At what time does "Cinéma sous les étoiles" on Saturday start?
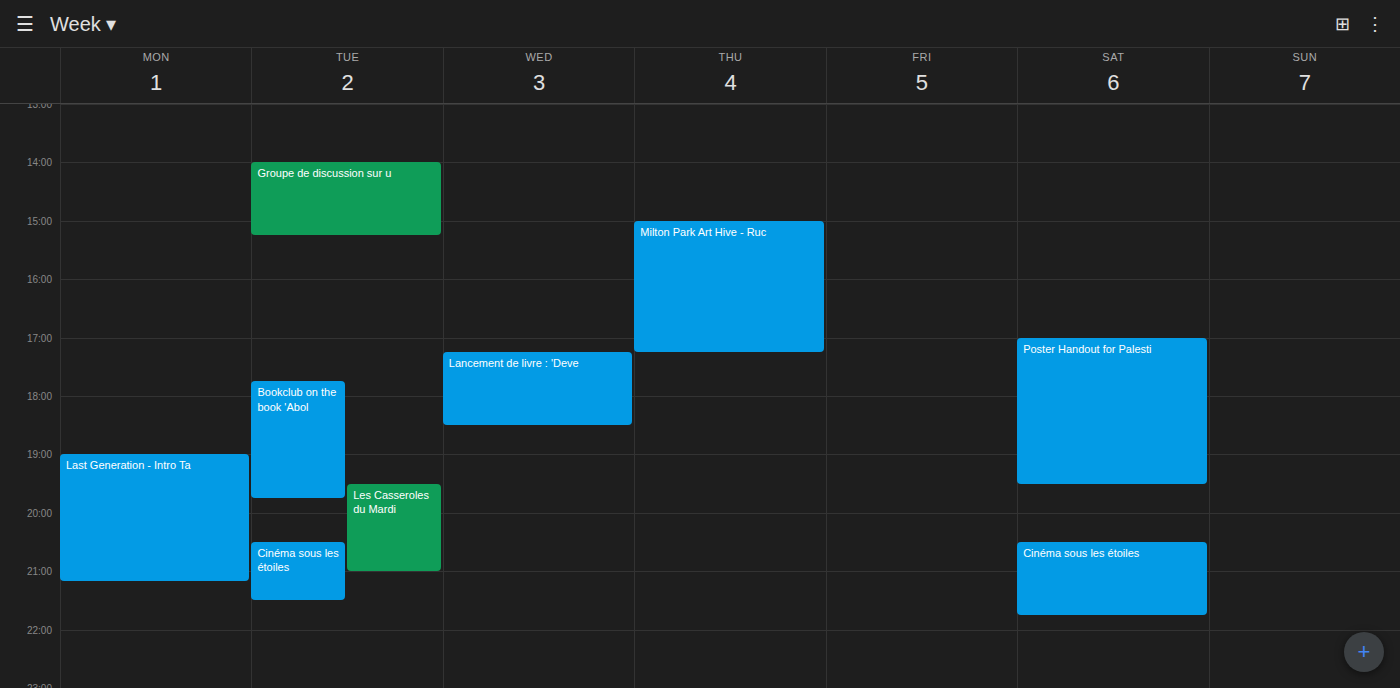
8:30 PM